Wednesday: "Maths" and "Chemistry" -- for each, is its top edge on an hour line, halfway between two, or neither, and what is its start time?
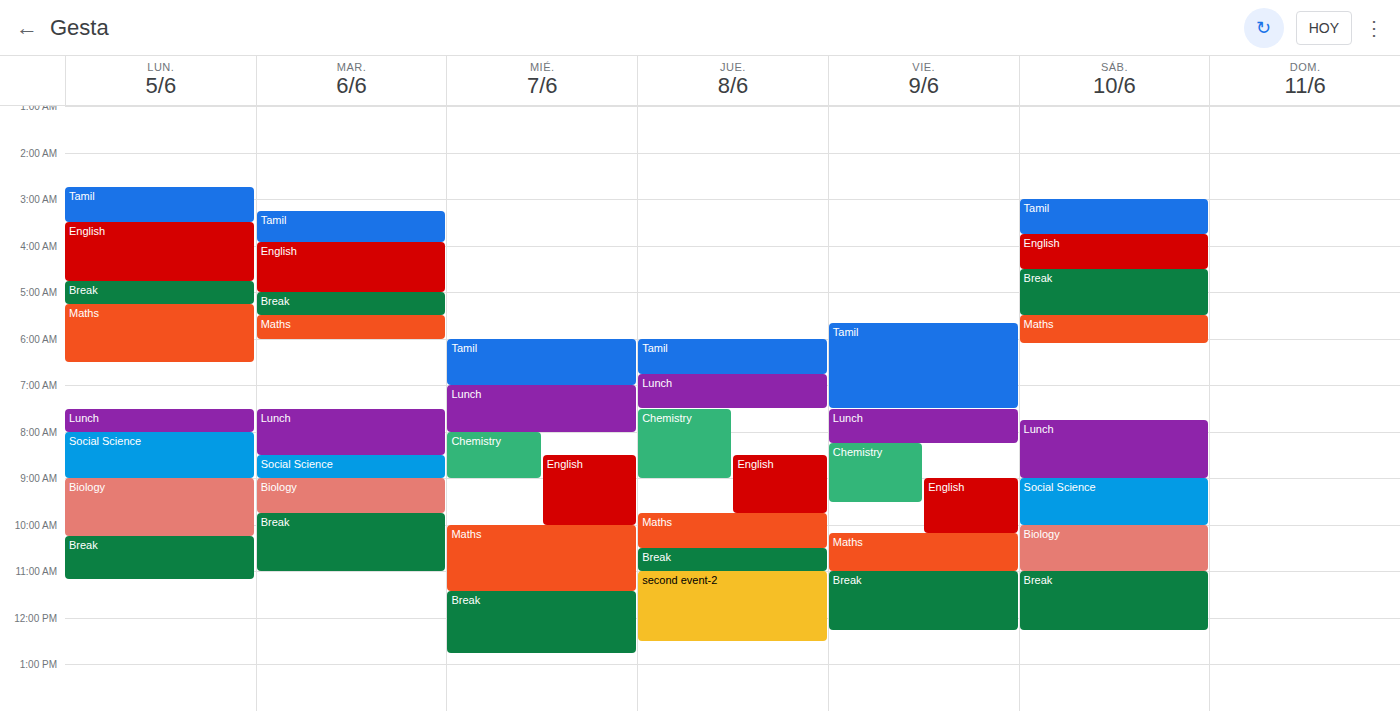
"Maths": 10:00 AM, exactly on the 10 AM line. "Chemistry": 8:00 AM, exactly on the 8 AM line.